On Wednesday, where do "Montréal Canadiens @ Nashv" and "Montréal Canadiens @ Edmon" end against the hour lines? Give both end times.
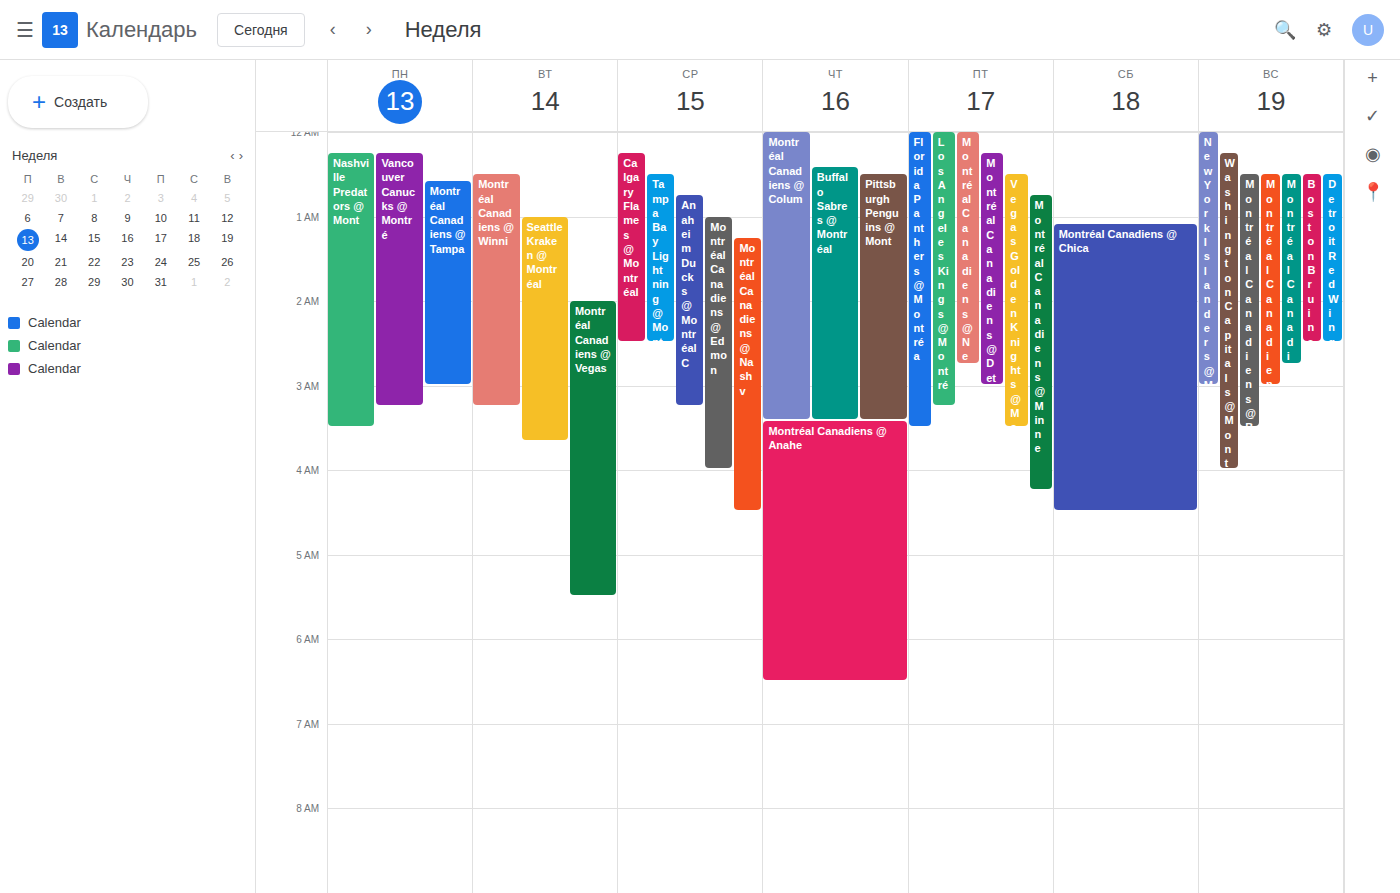
"Montréal Canadiens @ Nashv": 4:30 AM, halfway between the 4 AM and 5 AM lines. "Montréal Canadiens @ Edmon": 4:00 AM, exactly on the 4 AM line.